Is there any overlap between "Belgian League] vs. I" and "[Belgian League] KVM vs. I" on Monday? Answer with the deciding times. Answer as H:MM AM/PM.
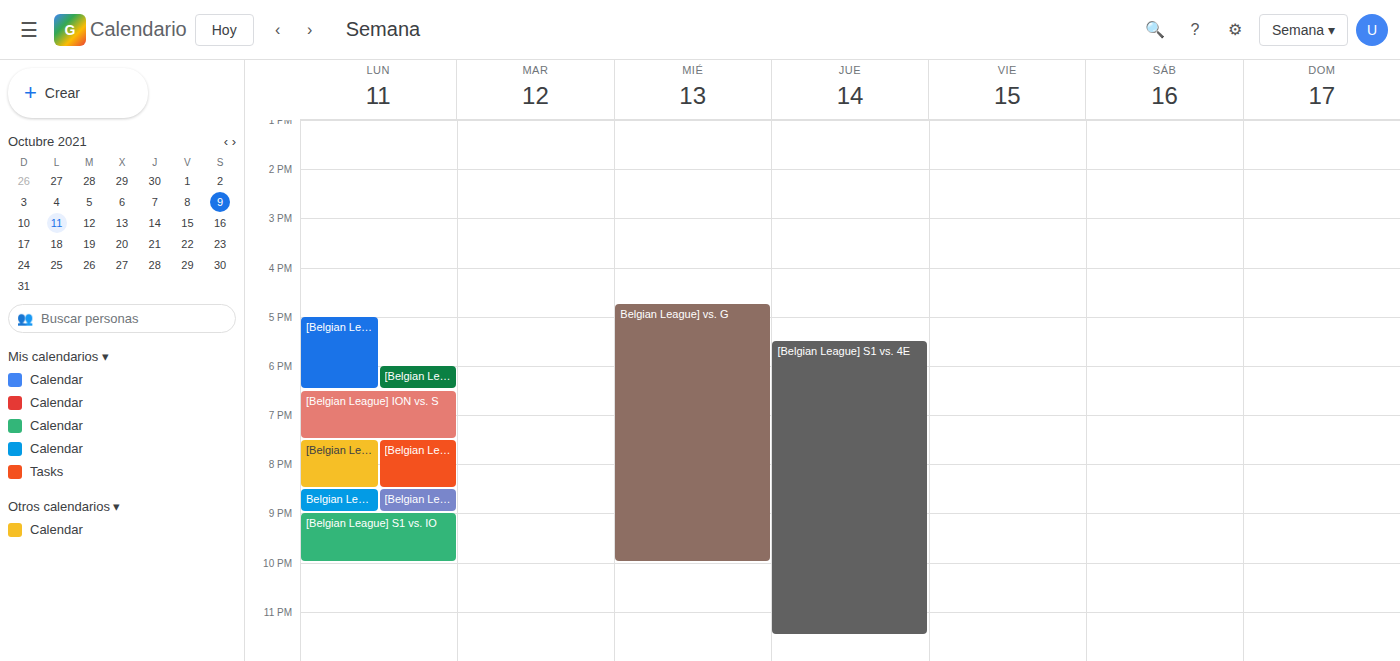
"Belgian League] vs. I" runs 8:30 PM to 9:00 PM, inside "[Belgian League] KVM vs. I" -- they overlap.